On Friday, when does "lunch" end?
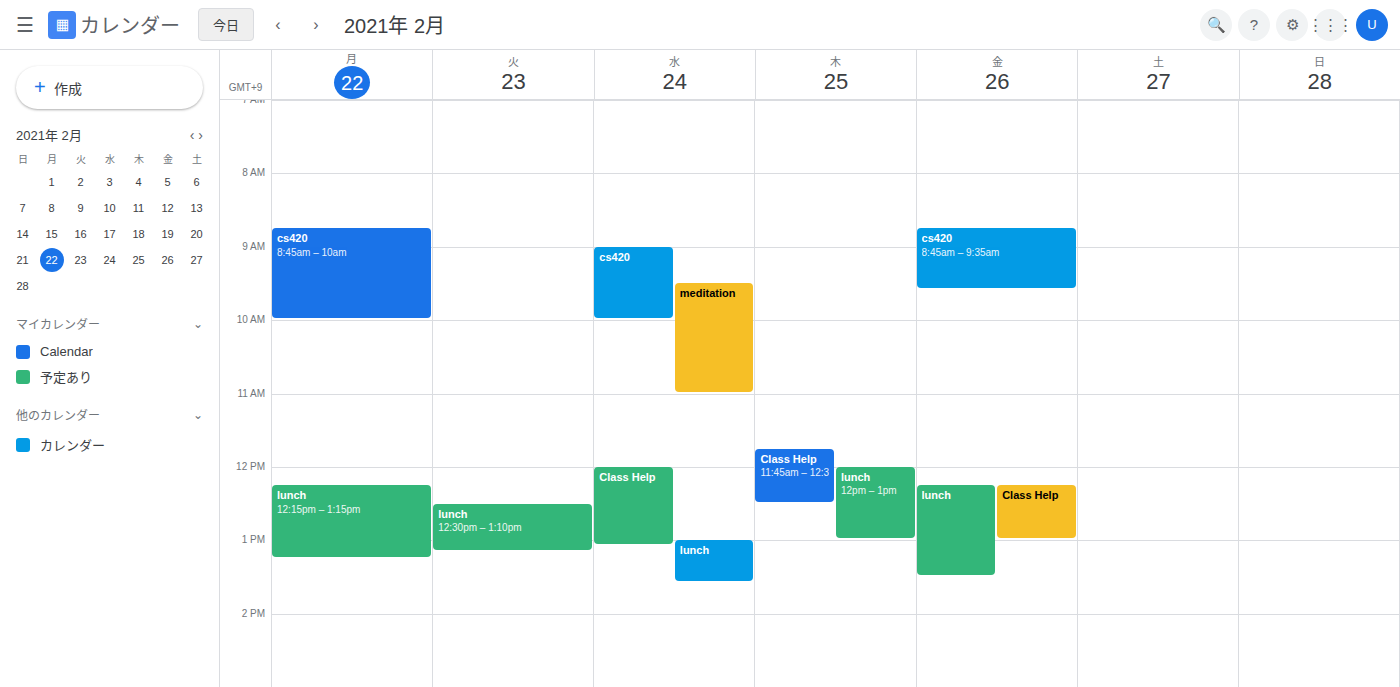
1:30 PM